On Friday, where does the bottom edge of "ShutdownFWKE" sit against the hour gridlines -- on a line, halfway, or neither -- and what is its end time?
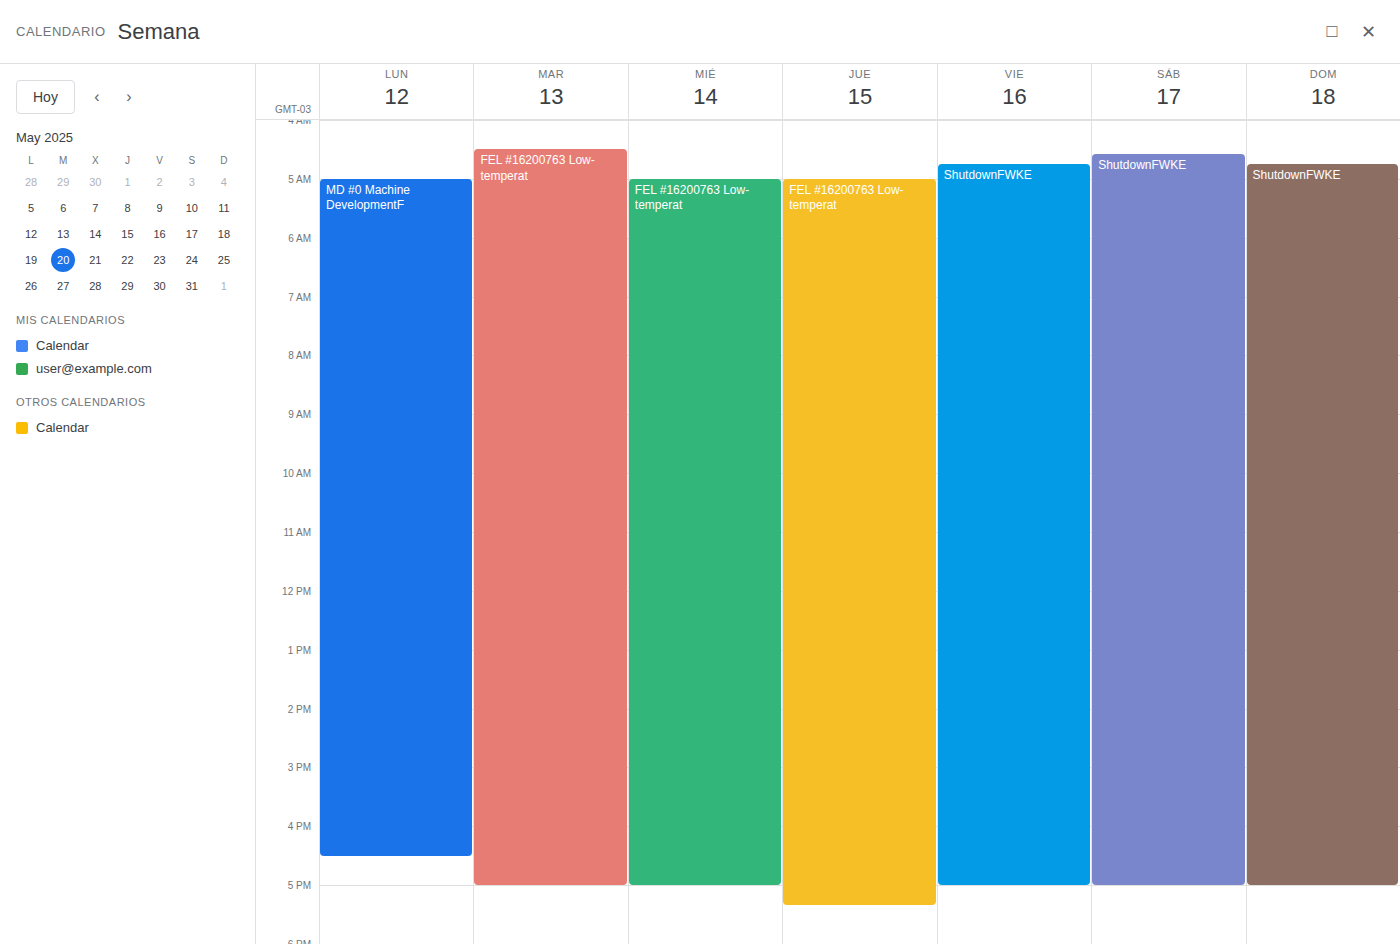
5:00 PM -- exactly on the 5 PM line.